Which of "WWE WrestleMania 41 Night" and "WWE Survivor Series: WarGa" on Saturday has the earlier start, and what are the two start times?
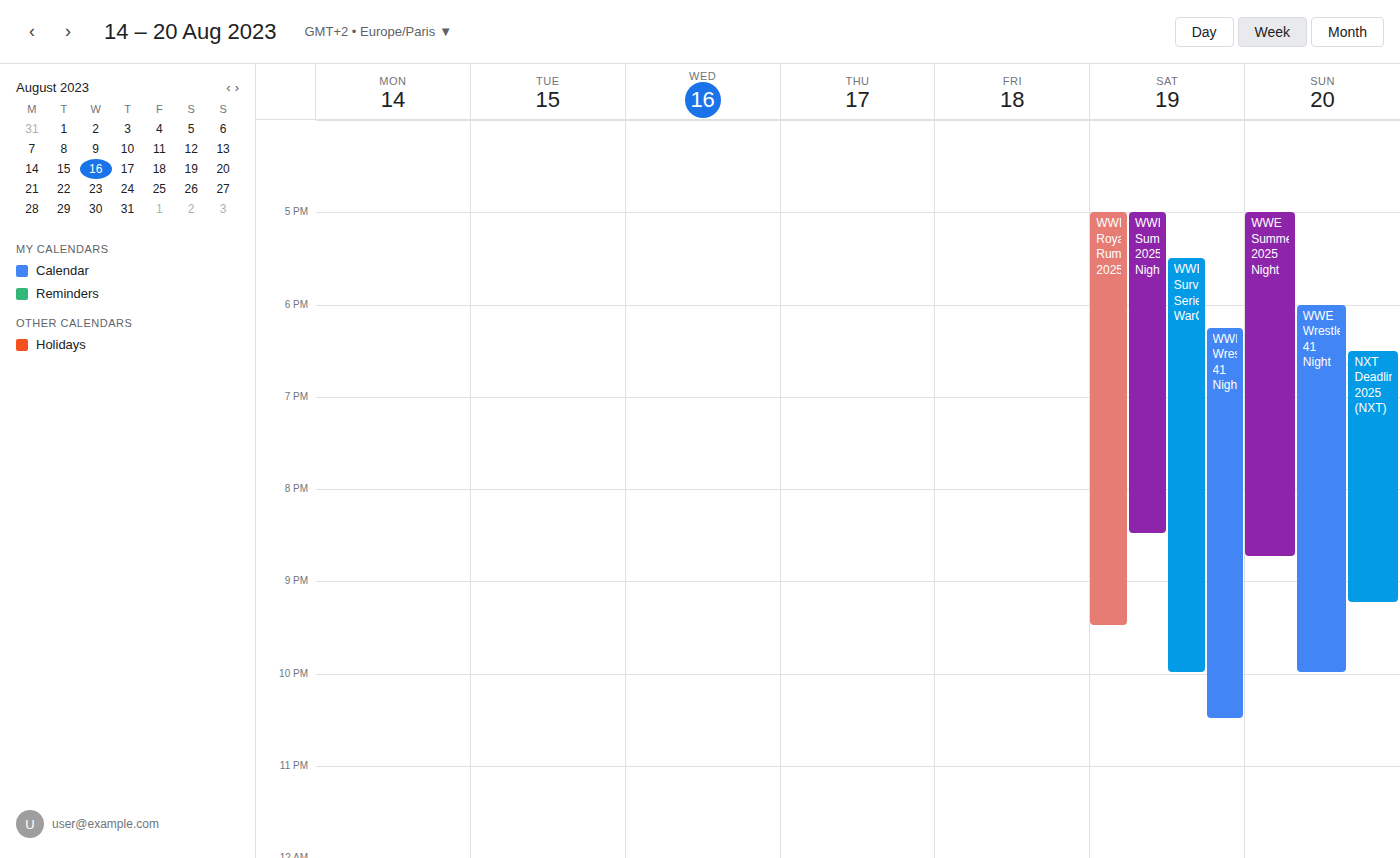
"WWE Survivor Series: WarGa" 5:30 PM; "WWE WrestleMania 41 Night" 6:15 PM.